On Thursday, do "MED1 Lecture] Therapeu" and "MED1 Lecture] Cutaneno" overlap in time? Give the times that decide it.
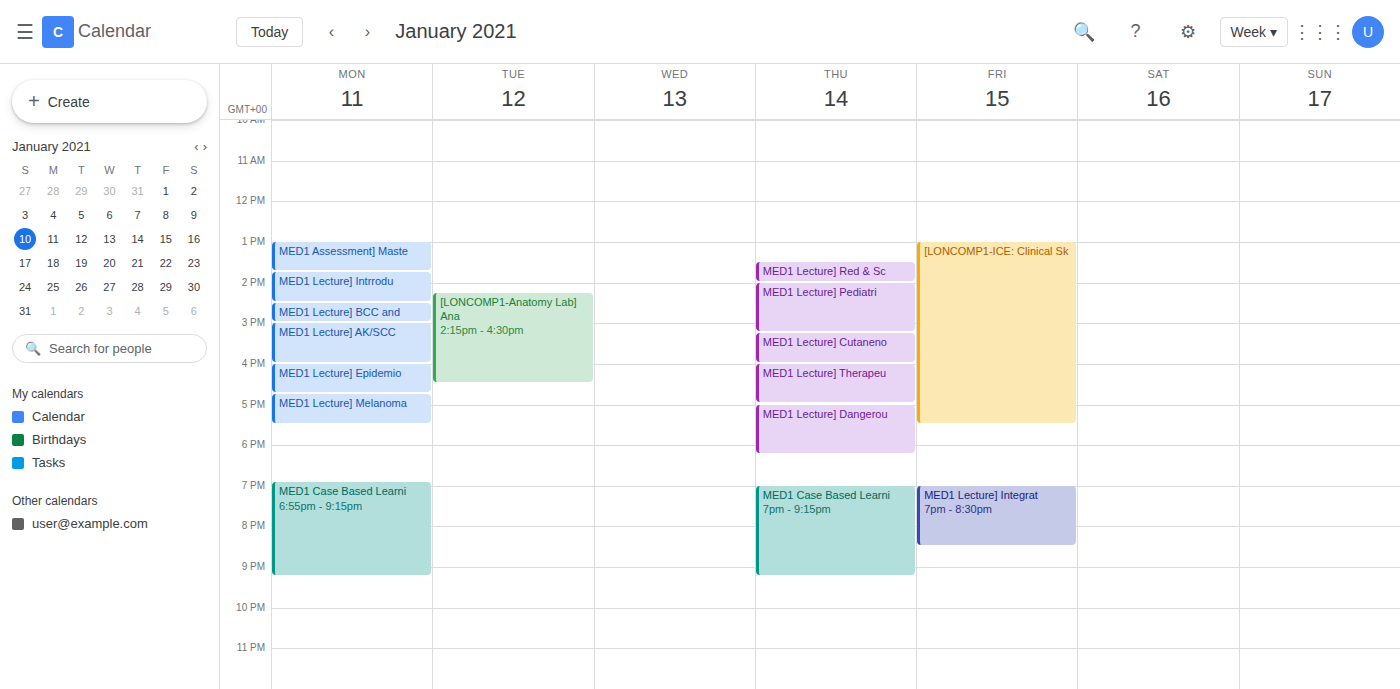
"MED1 Lecture] Cutaneno" ends at 4:00 PM, exactly when "MED1 Lecture] Therapeu" starts -- they touch but do not overlap.